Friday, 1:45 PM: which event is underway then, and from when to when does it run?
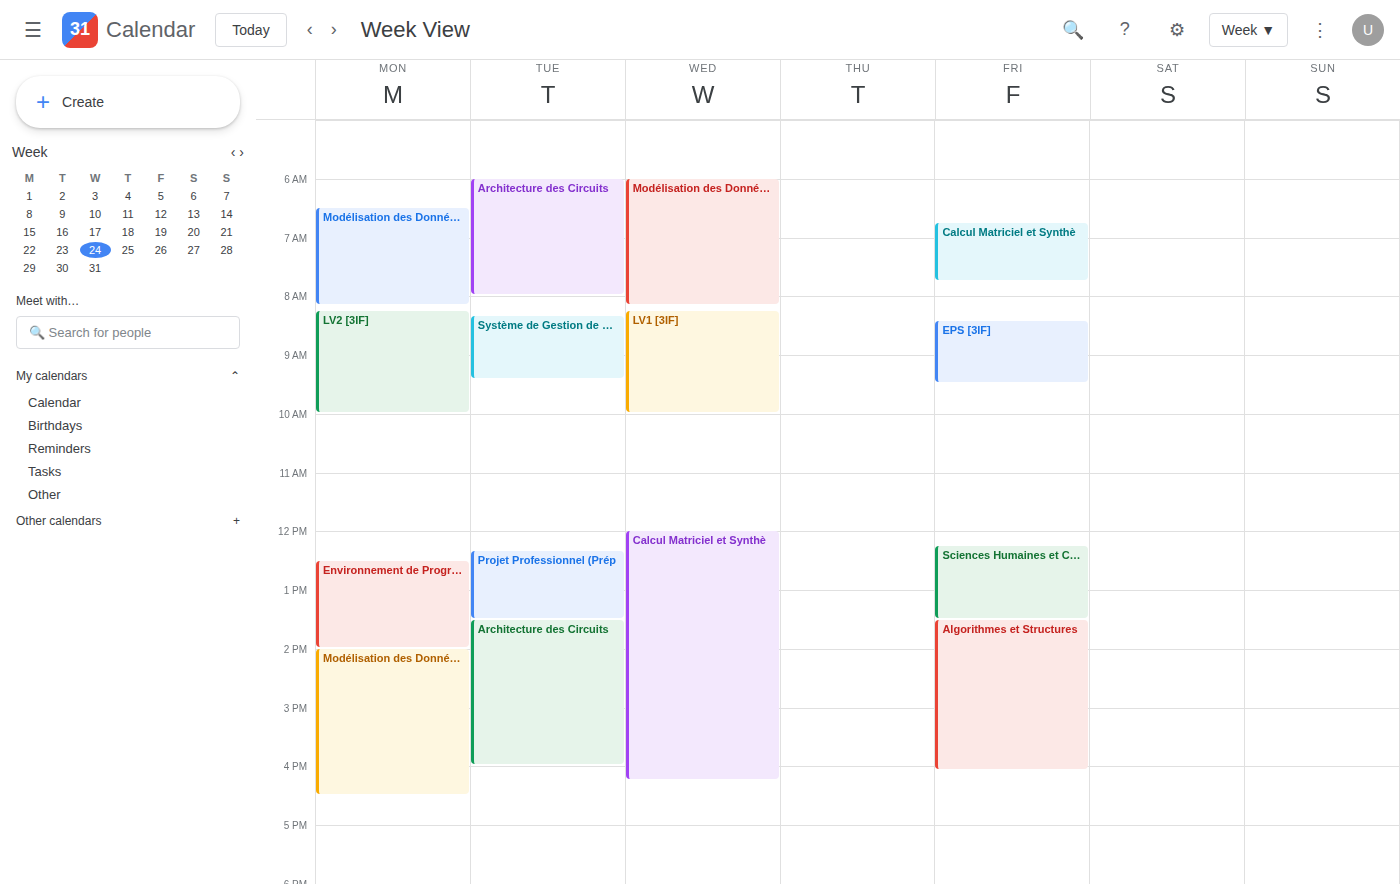
"Algorithmes et Structures", 1:30 PM to 4:05 PM